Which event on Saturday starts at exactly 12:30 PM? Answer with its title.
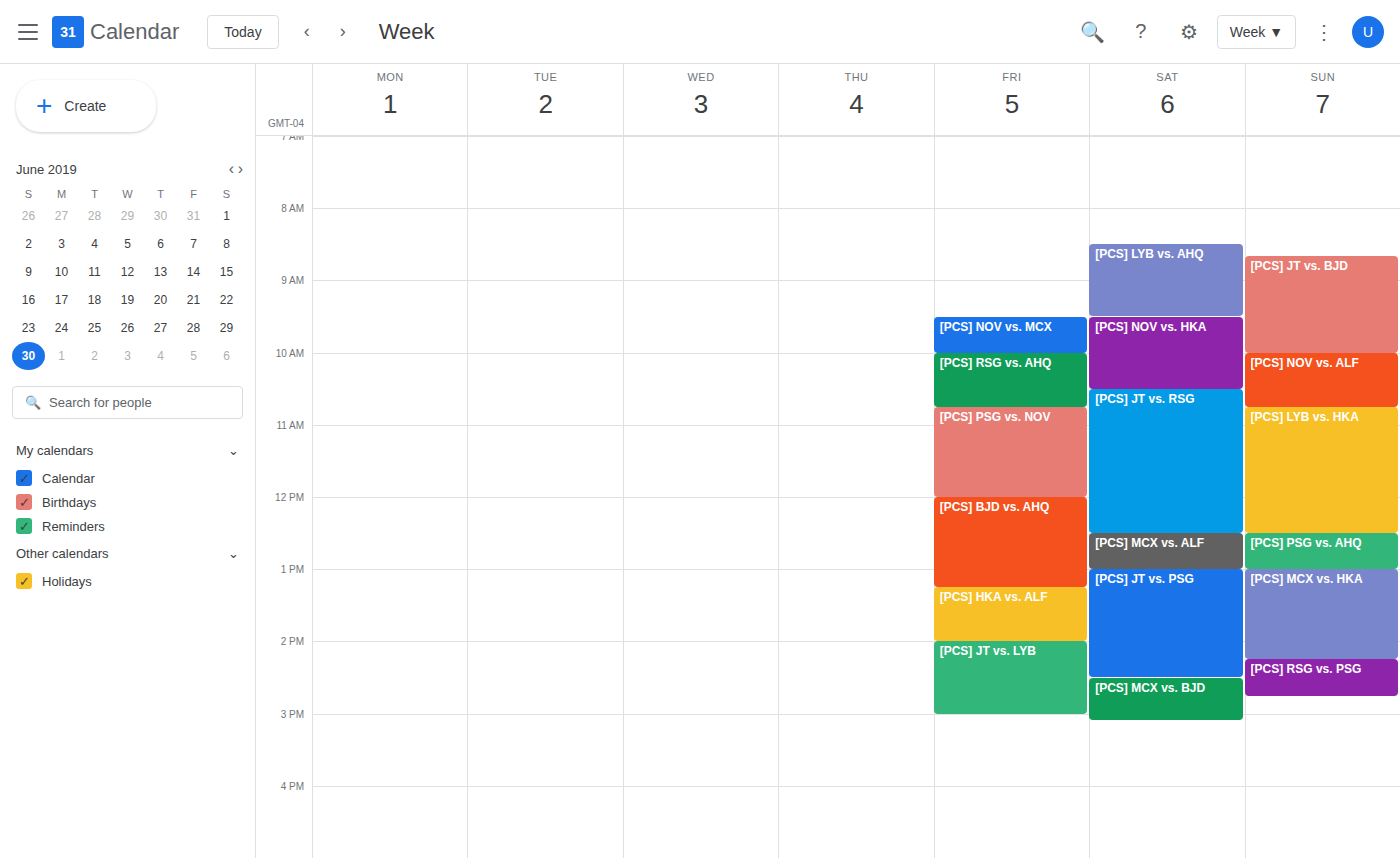
"[PCS] MCX vs. ALF"